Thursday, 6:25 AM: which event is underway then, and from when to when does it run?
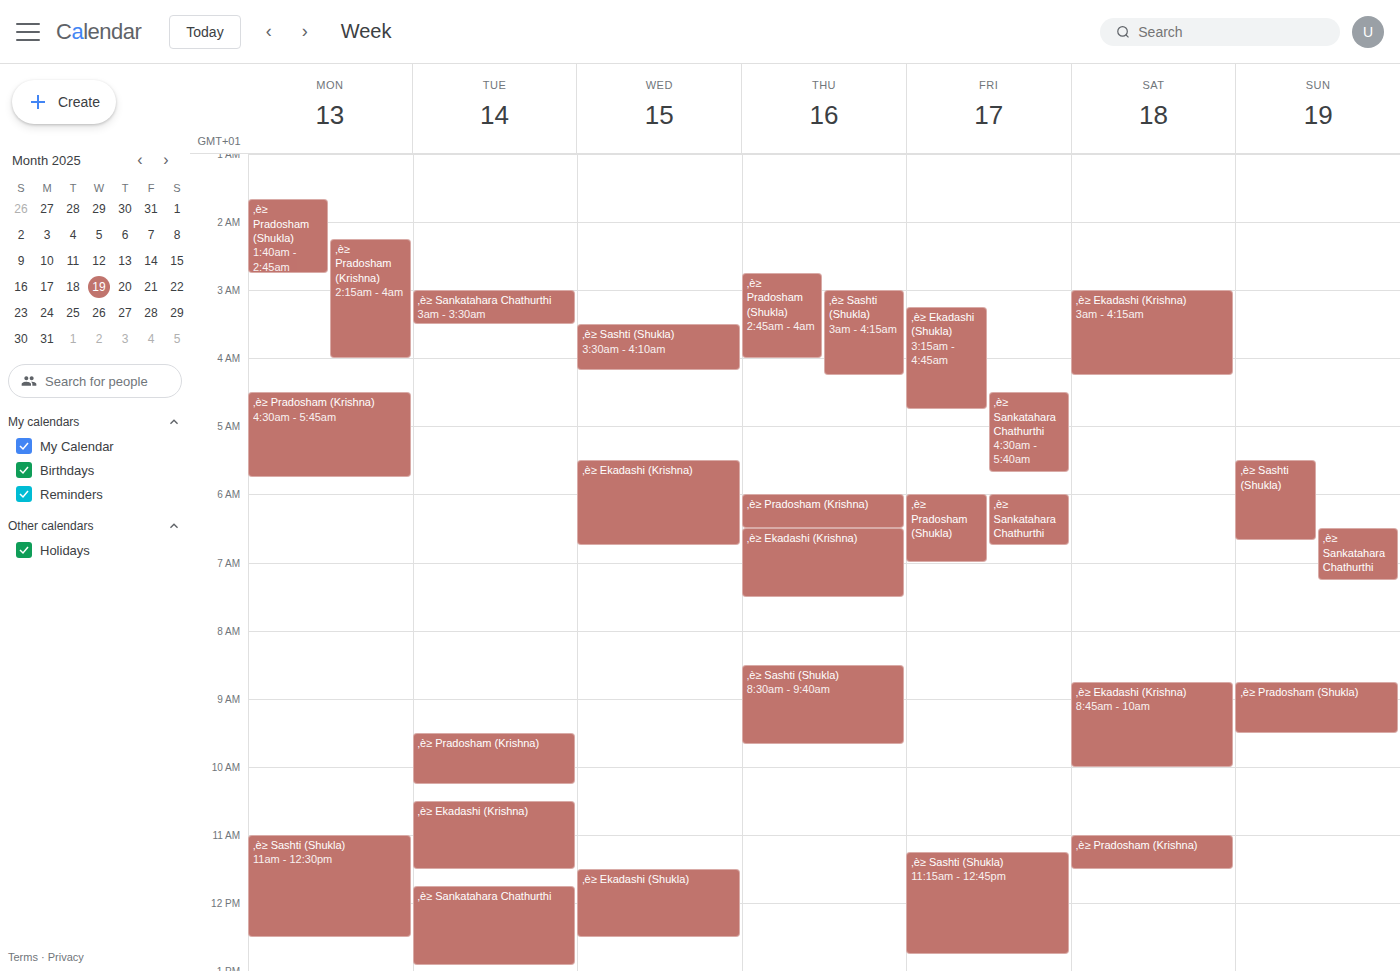
"‚è≥ Pradosham (Krishna)", 6:00 AM to 6:30 AM